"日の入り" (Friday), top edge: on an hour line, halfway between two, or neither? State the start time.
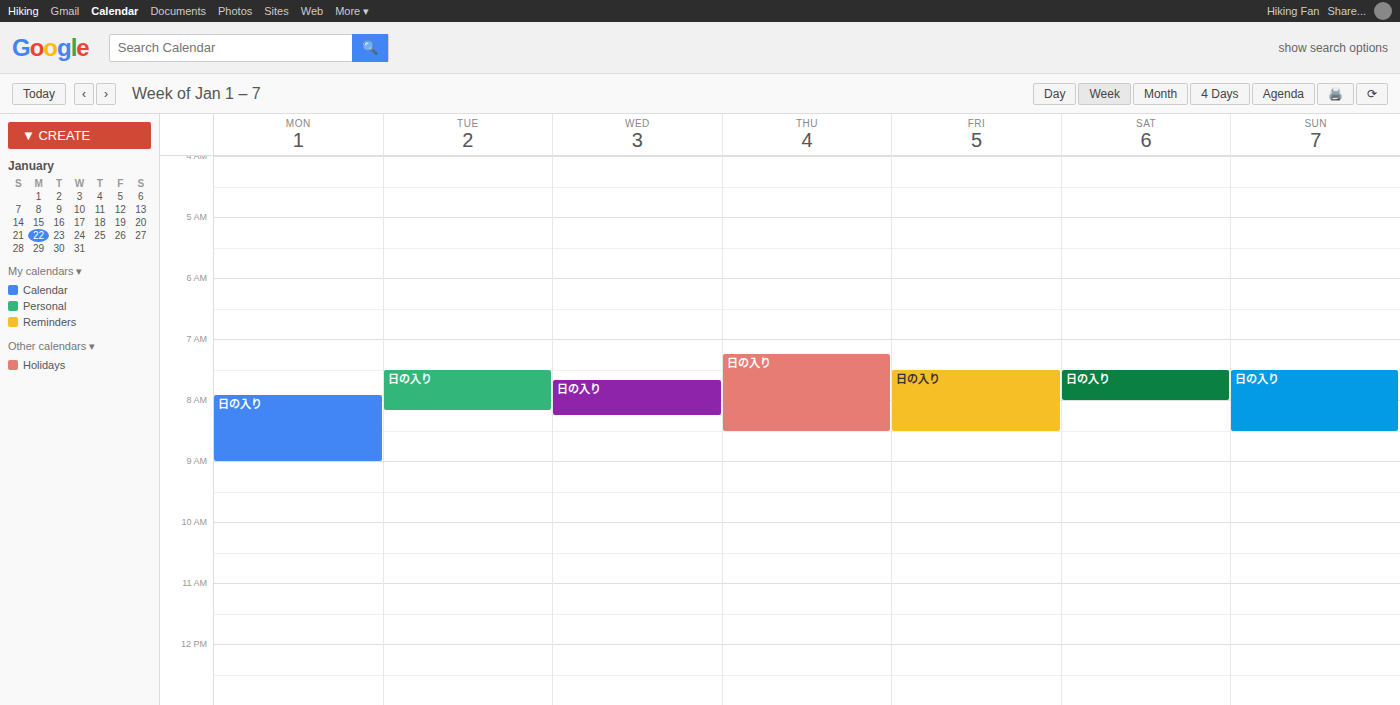
7:30 AM -- halfway between the 7 AM and 8 AM lines.